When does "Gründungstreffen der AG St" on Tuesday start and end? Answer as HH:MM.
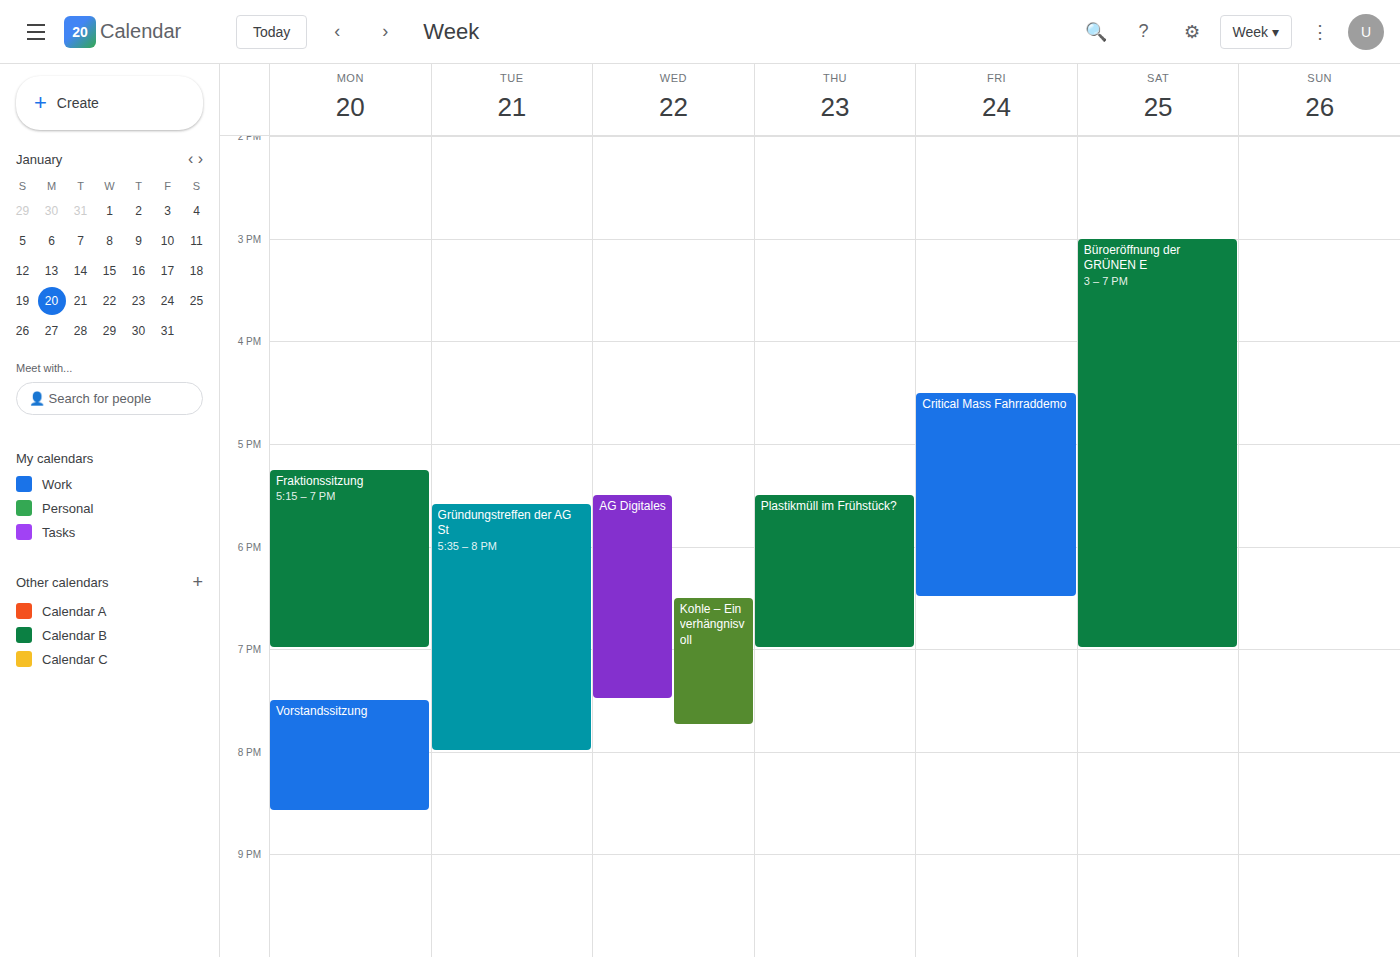
17:35 to 20:00